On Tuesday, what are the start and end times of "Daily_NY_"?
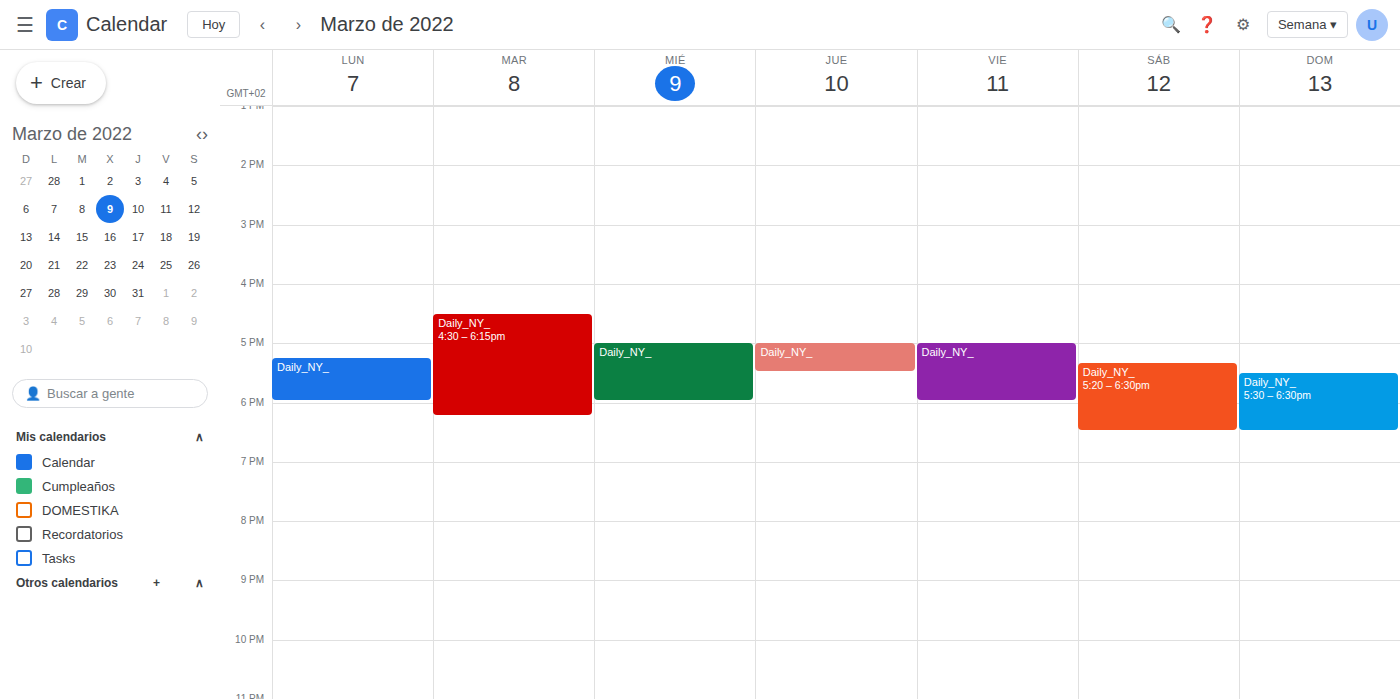
4:30 PM to 6:15 PM